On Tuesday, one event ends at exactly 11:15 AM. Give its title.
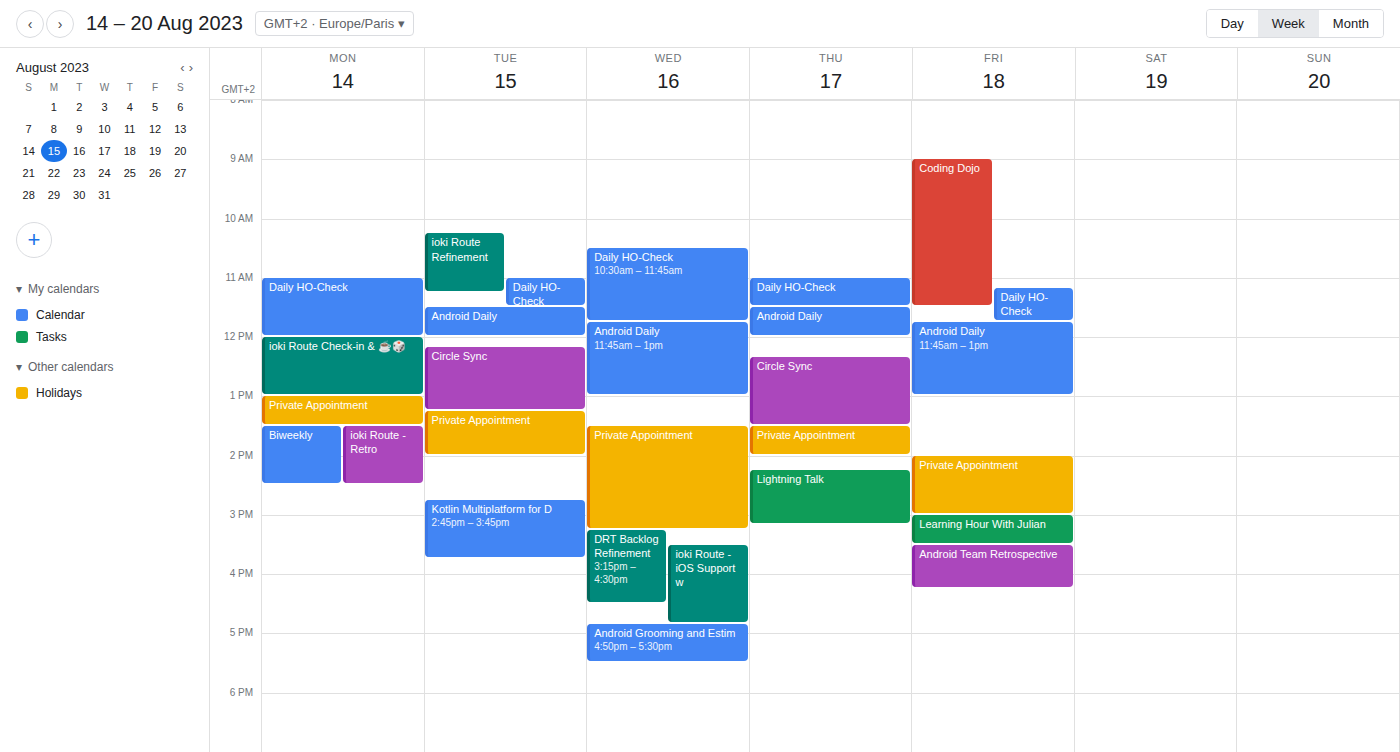
"ioki Route Refinement"